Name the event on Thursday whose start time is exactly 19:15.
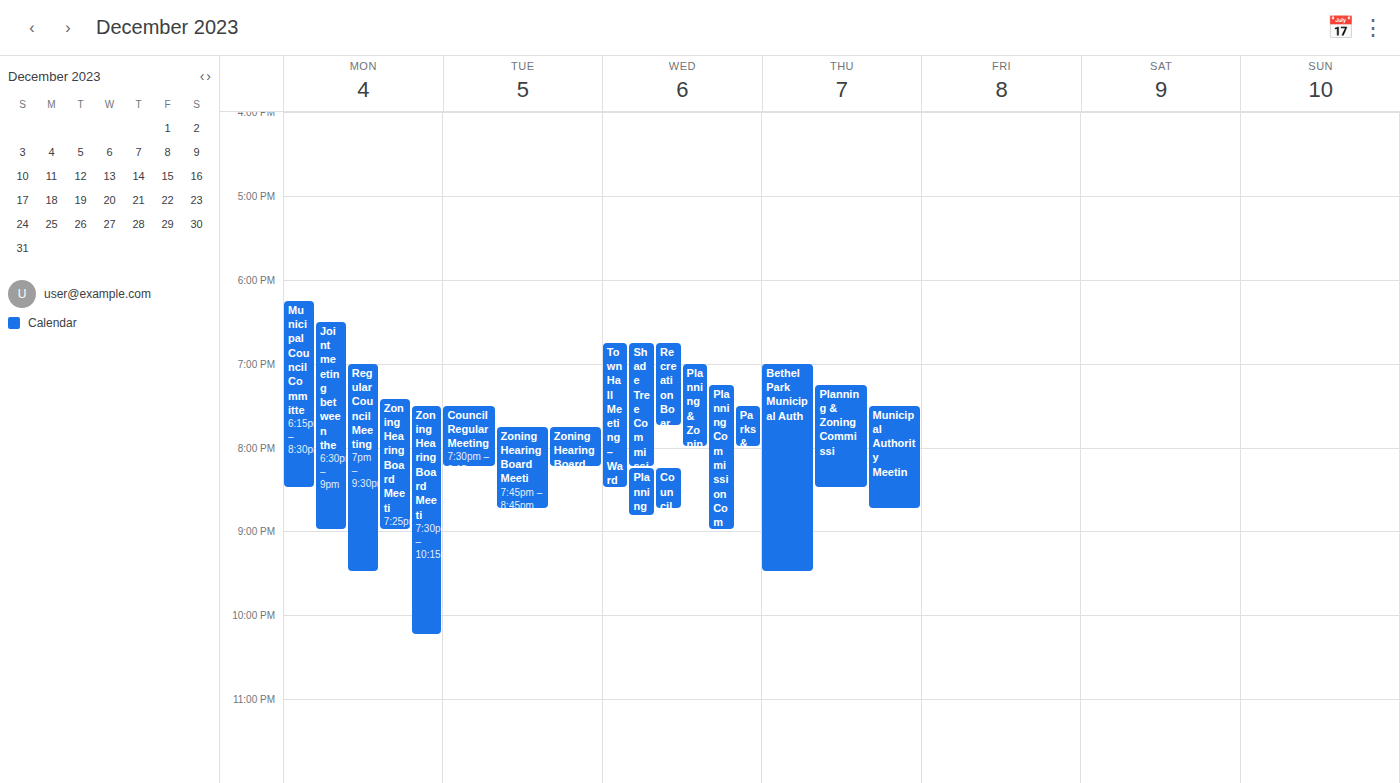
"Planning & Zoning Commissi"